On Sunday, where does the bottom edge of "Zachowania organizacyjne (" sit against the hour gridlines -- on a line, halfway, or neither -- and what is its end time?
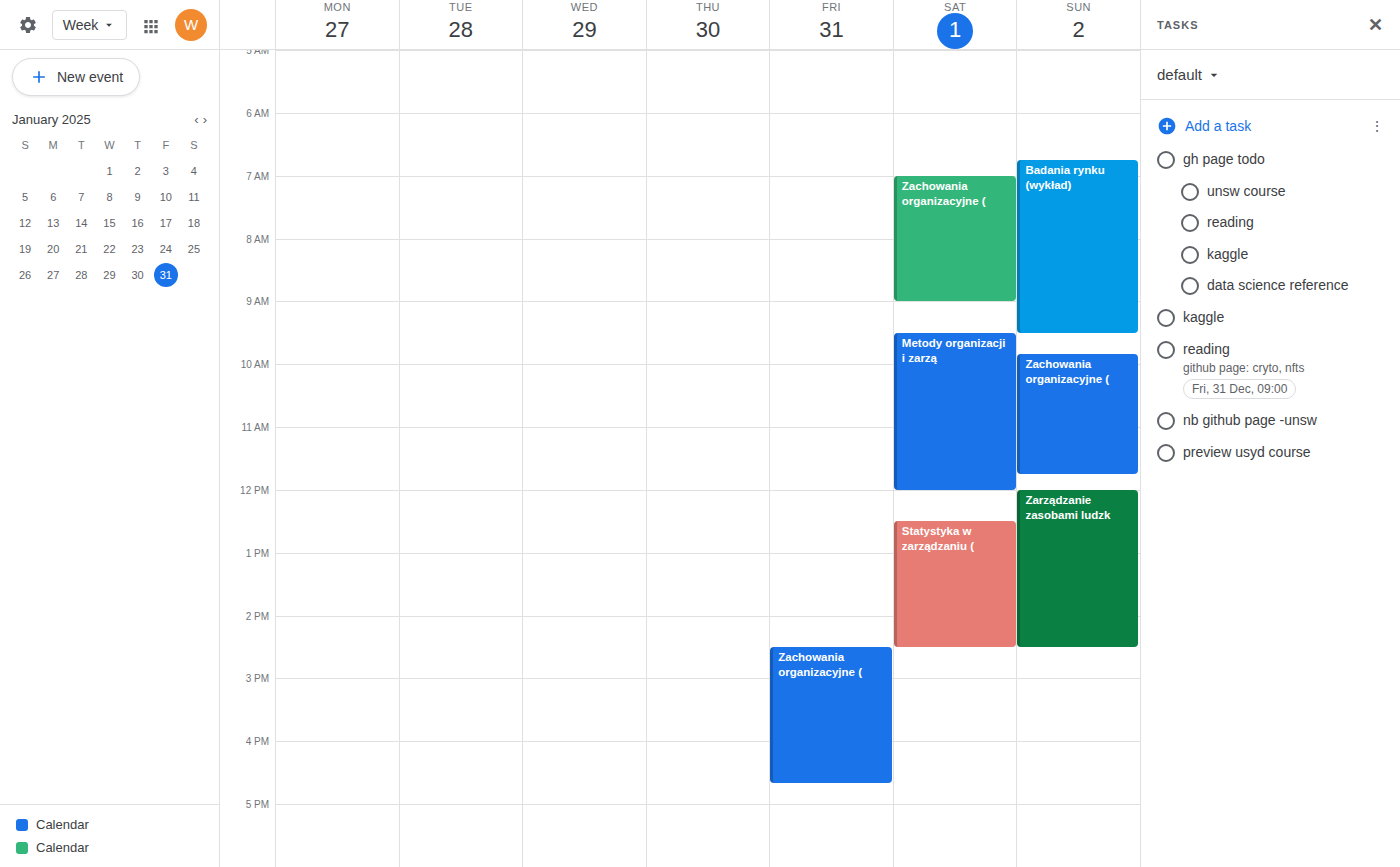
11:45 AM -- neither: three quarters of the way from the 11 AM line to the 12 PM line.